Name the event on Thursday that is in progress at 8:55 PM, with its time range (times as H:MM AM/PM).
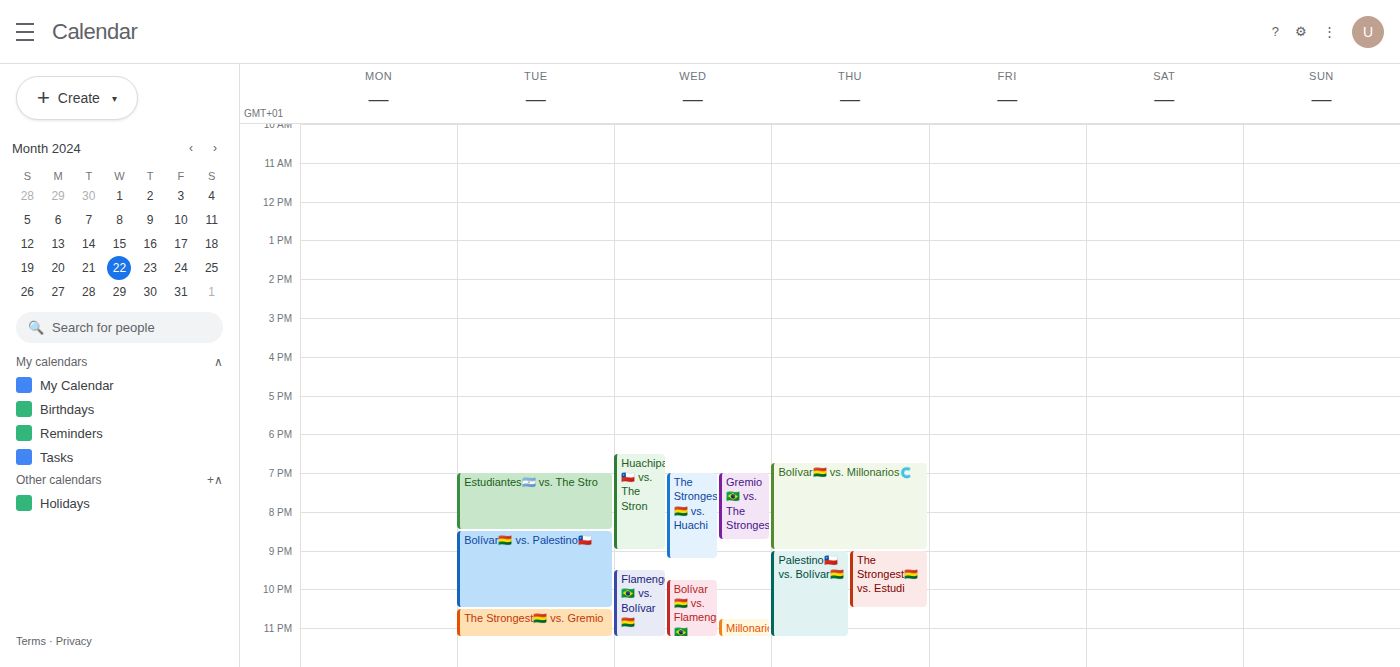
"Bolívar🇧🇴 vs. Millonarios🇨", 6:45 PM to 9:00 PM